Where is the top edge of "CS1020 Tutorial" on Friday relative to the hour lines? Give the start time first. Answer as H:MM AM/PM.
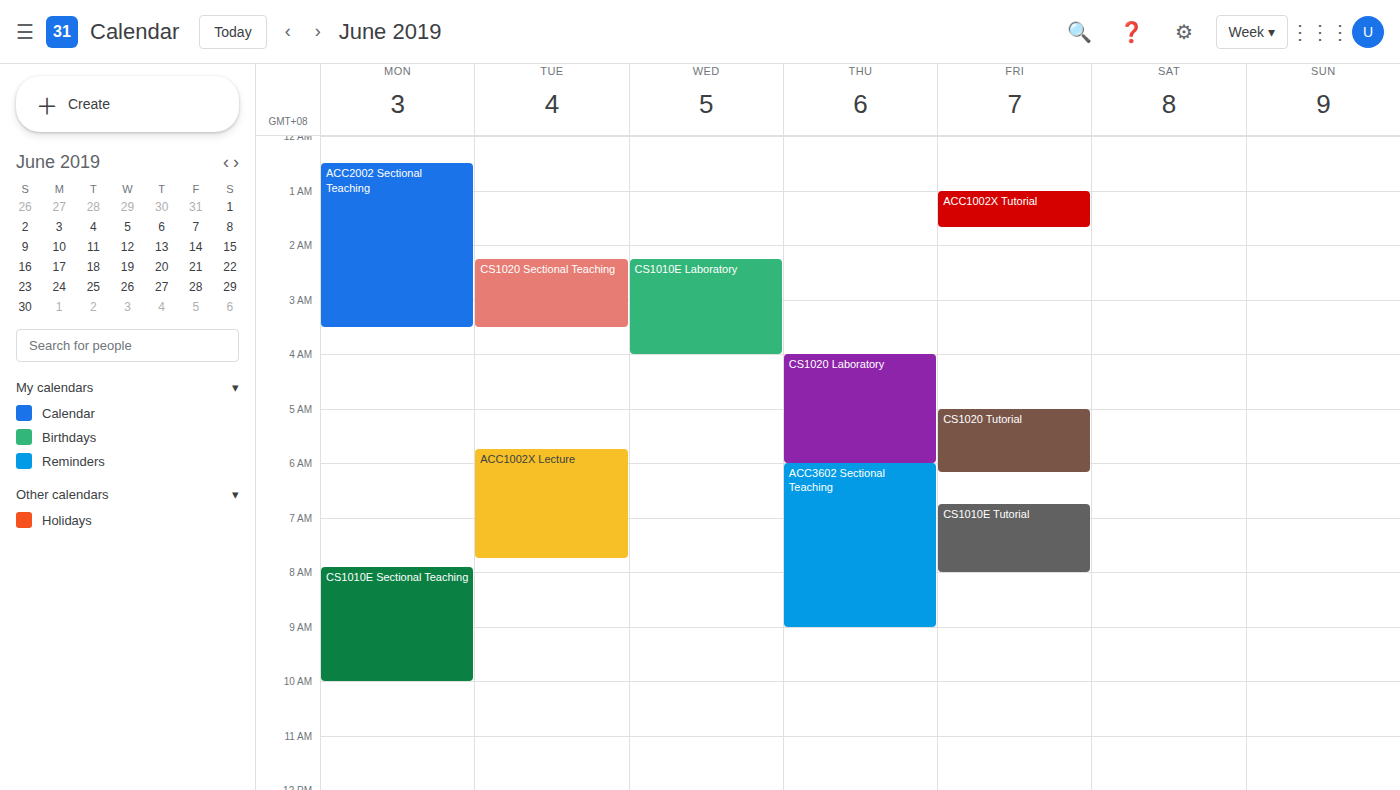
5:00 AM -- exactly on the 5 AM line.